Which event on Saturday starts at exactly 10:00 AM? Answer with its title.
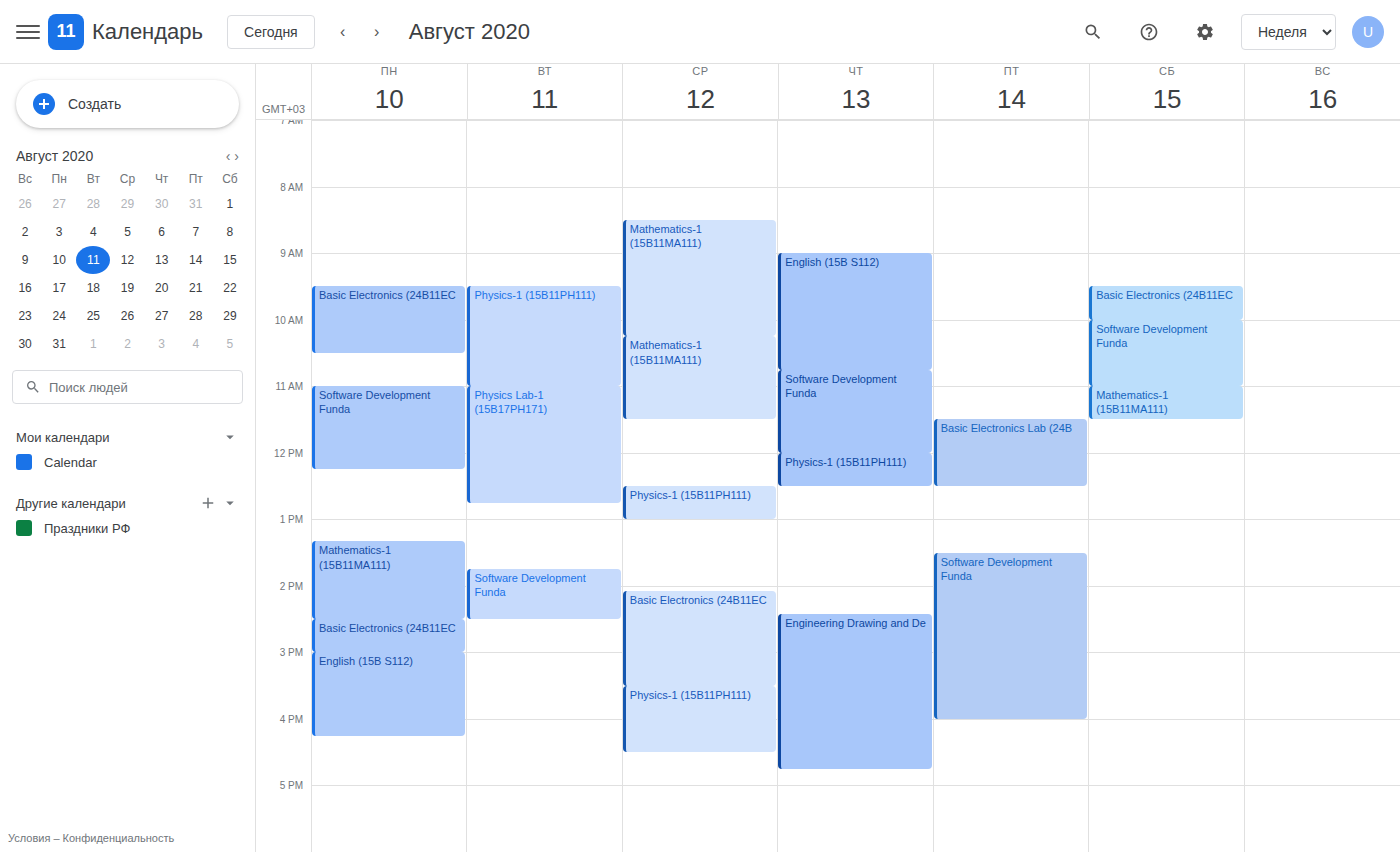
"Software Development Funda"